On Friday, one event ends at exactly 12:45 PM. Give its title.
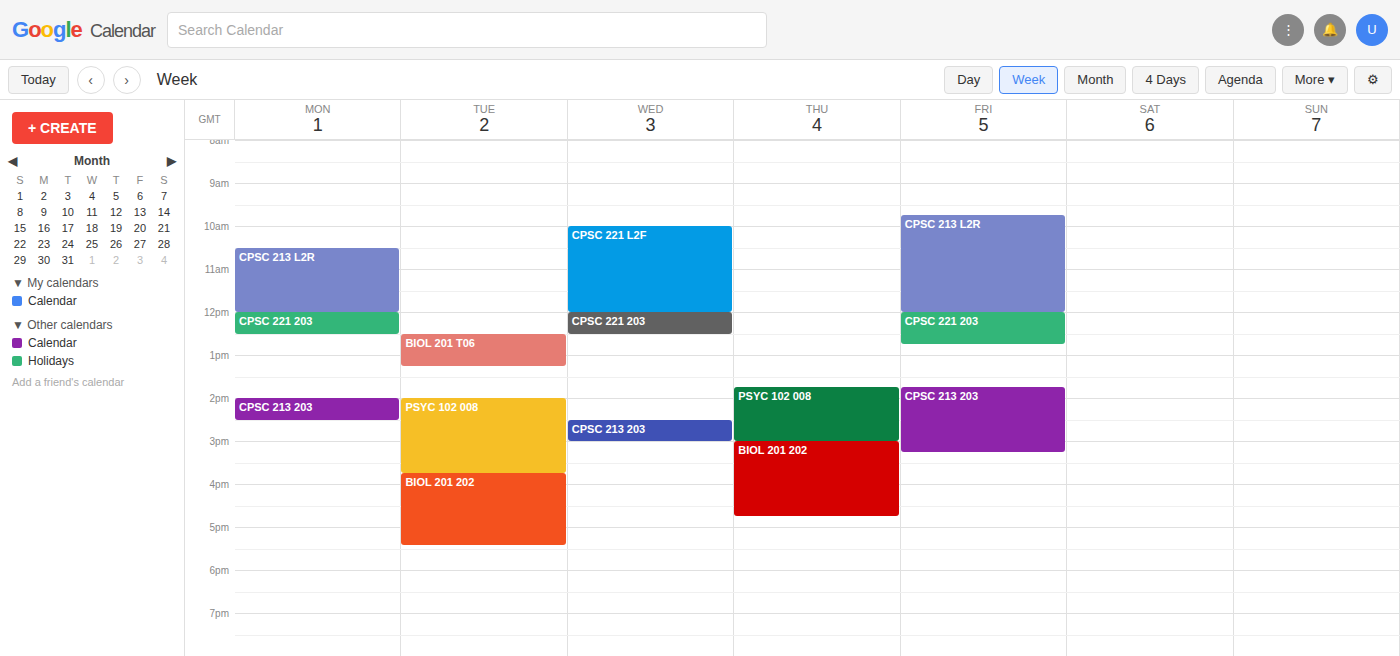
"CPSC 221 203"